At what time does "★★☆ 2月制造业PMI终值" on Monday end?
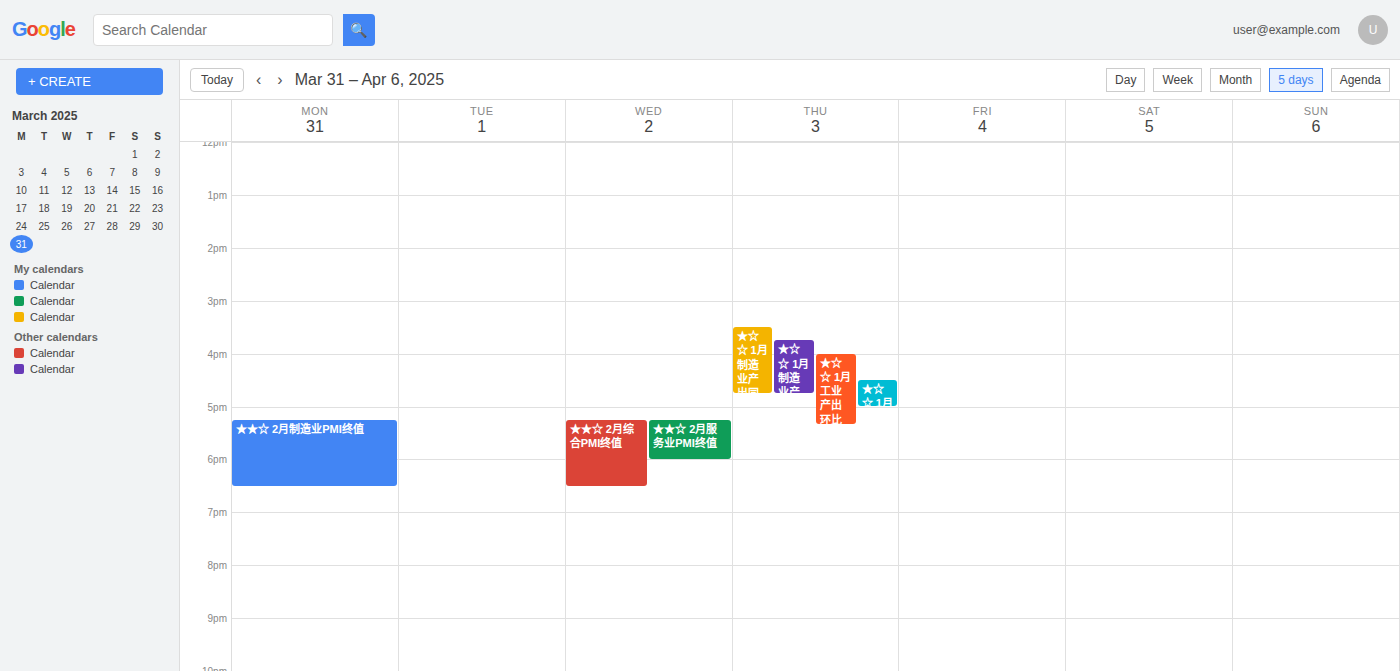
6:30 PM